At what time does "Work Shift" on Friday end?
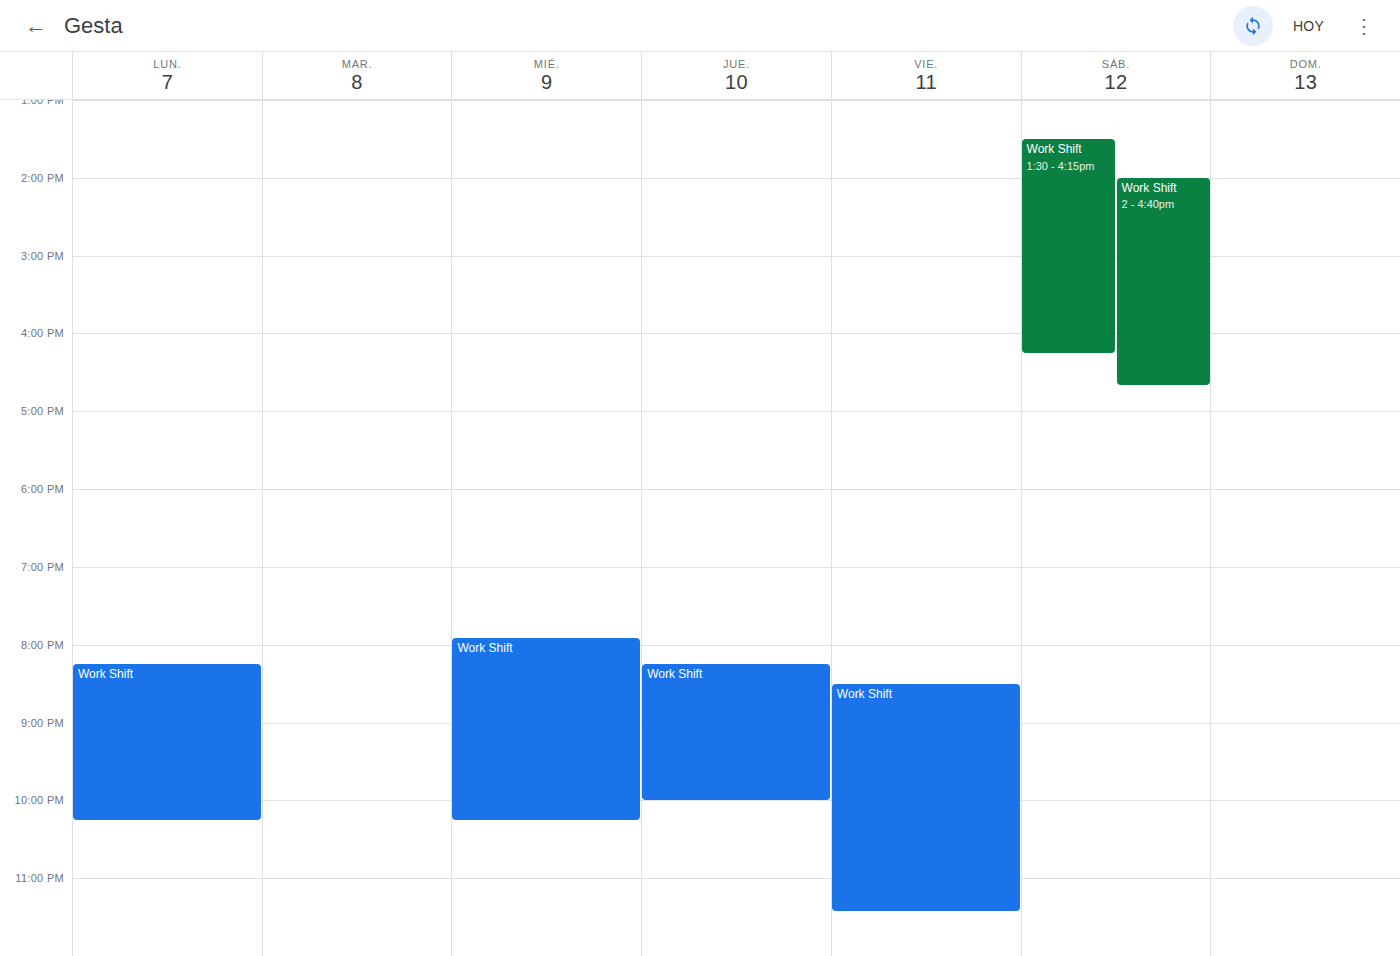
11:25 PM